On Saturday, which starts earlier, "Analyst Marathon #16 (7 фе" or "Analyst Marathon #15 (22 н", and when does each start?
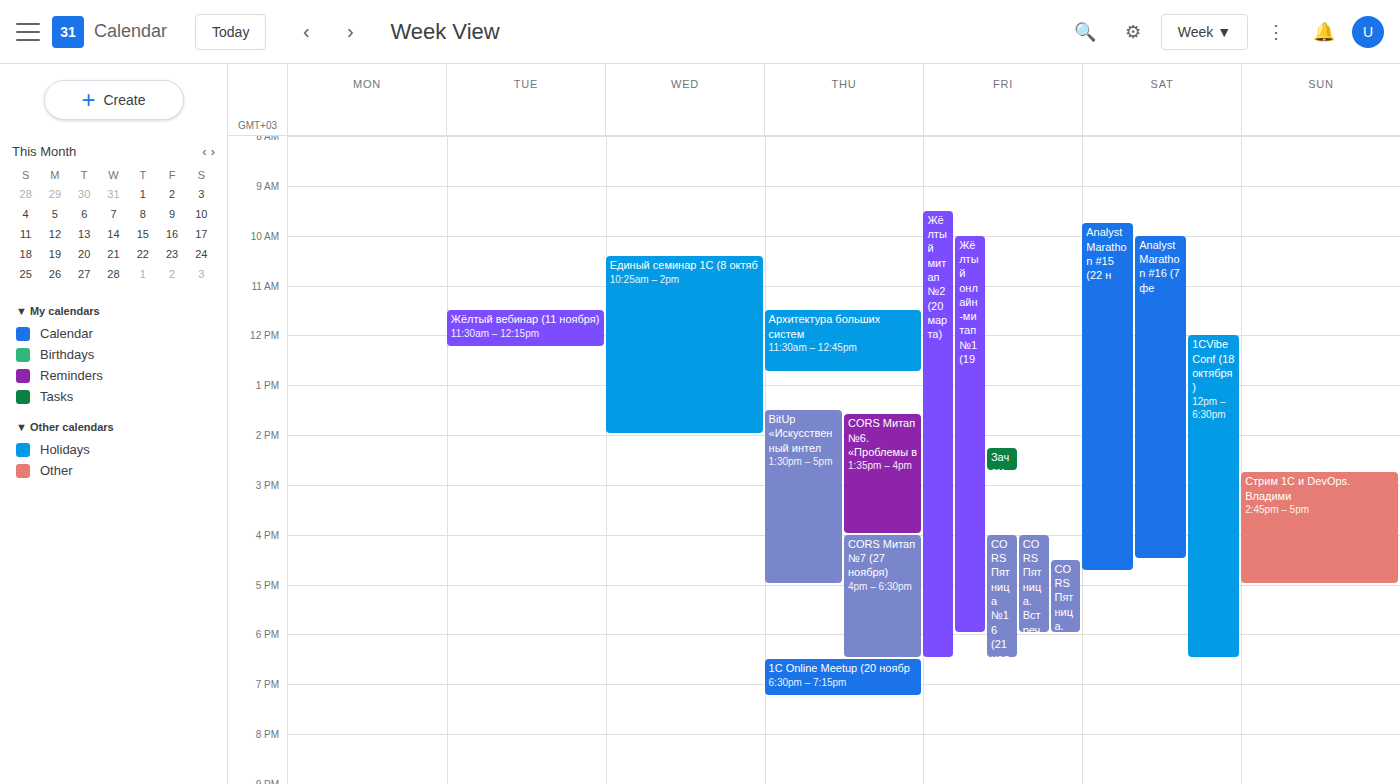
"Analyst Marathon #15 (22 н" 09:45; "Analyst Marathon #16 (7 фе" 10:00.